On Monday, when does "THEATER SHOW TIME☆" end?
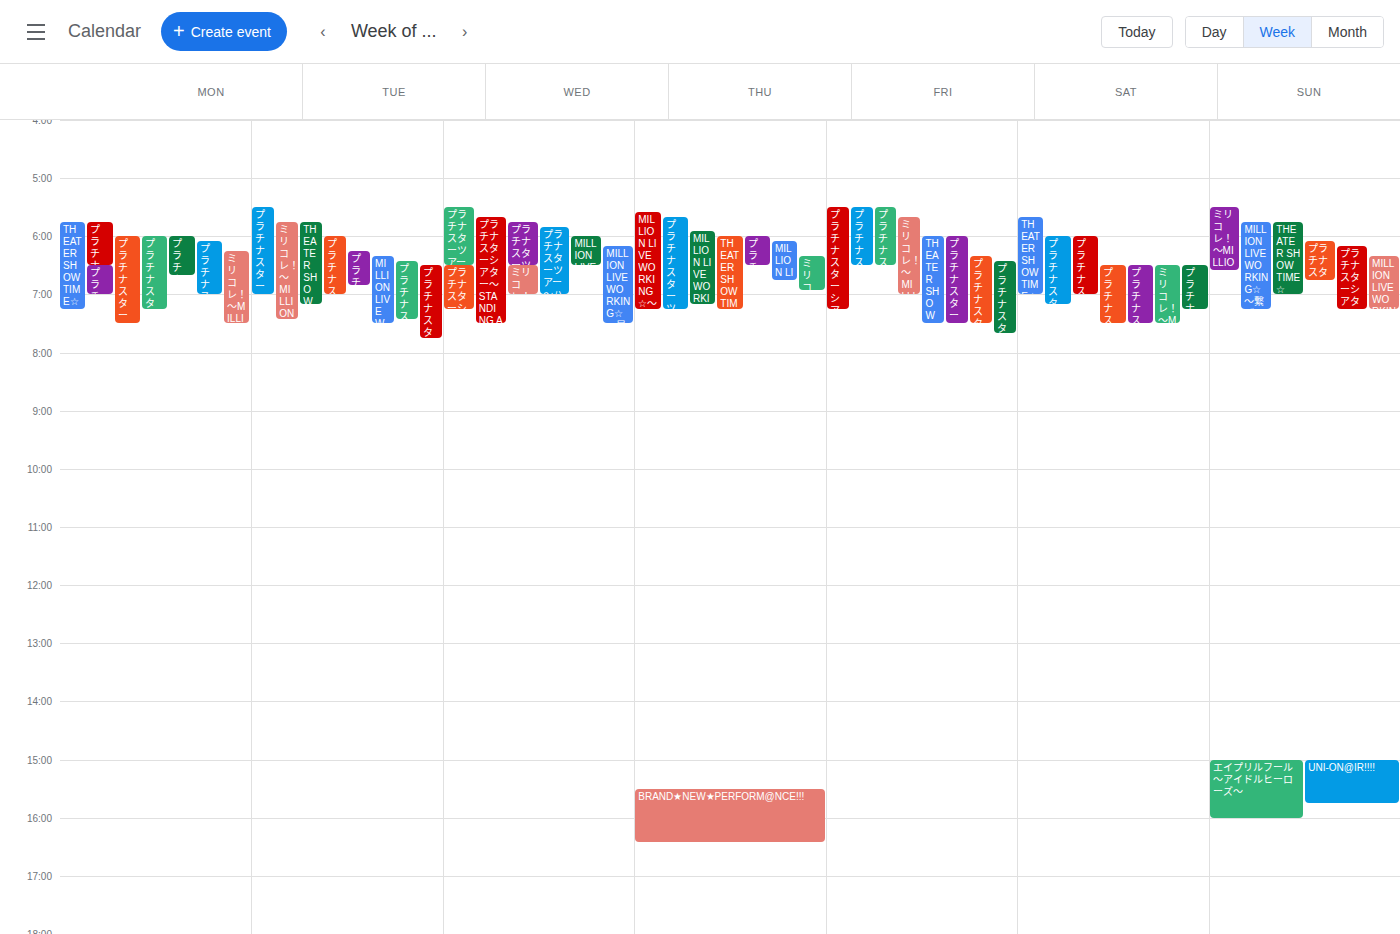
07:15